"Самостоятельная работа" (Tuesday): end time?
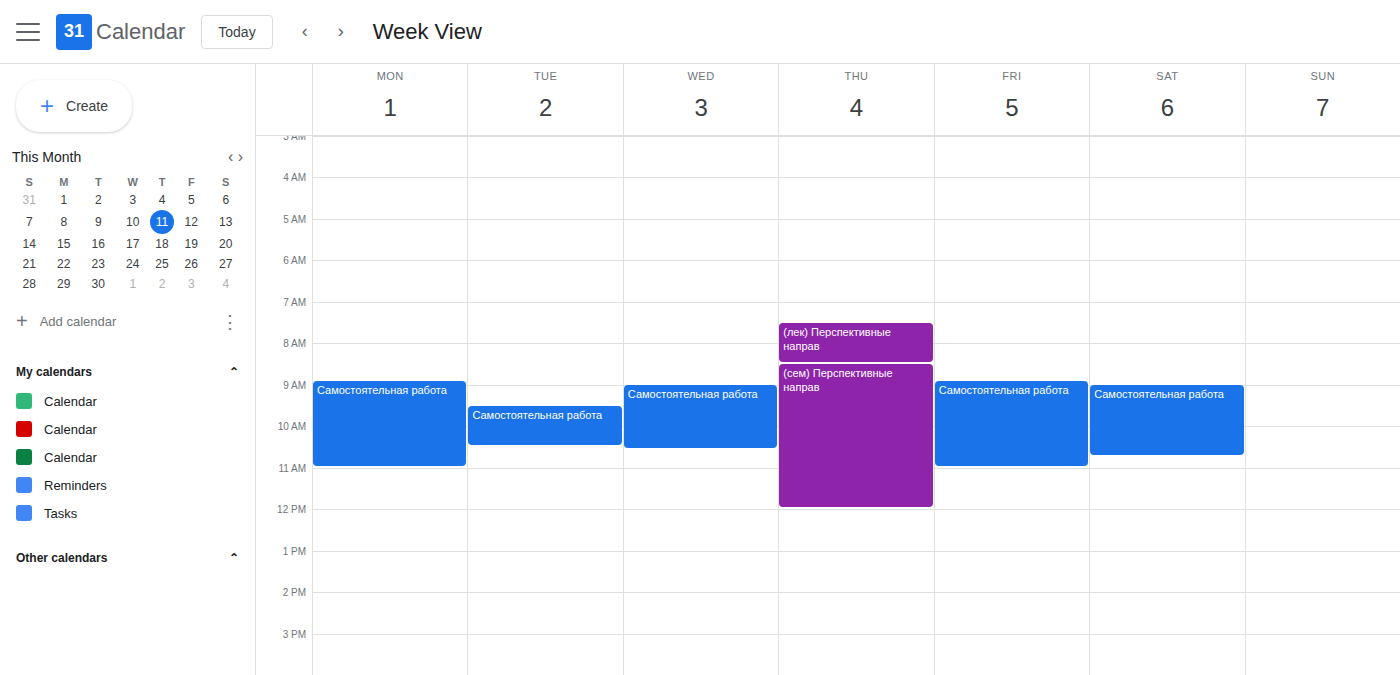
10:30 AM